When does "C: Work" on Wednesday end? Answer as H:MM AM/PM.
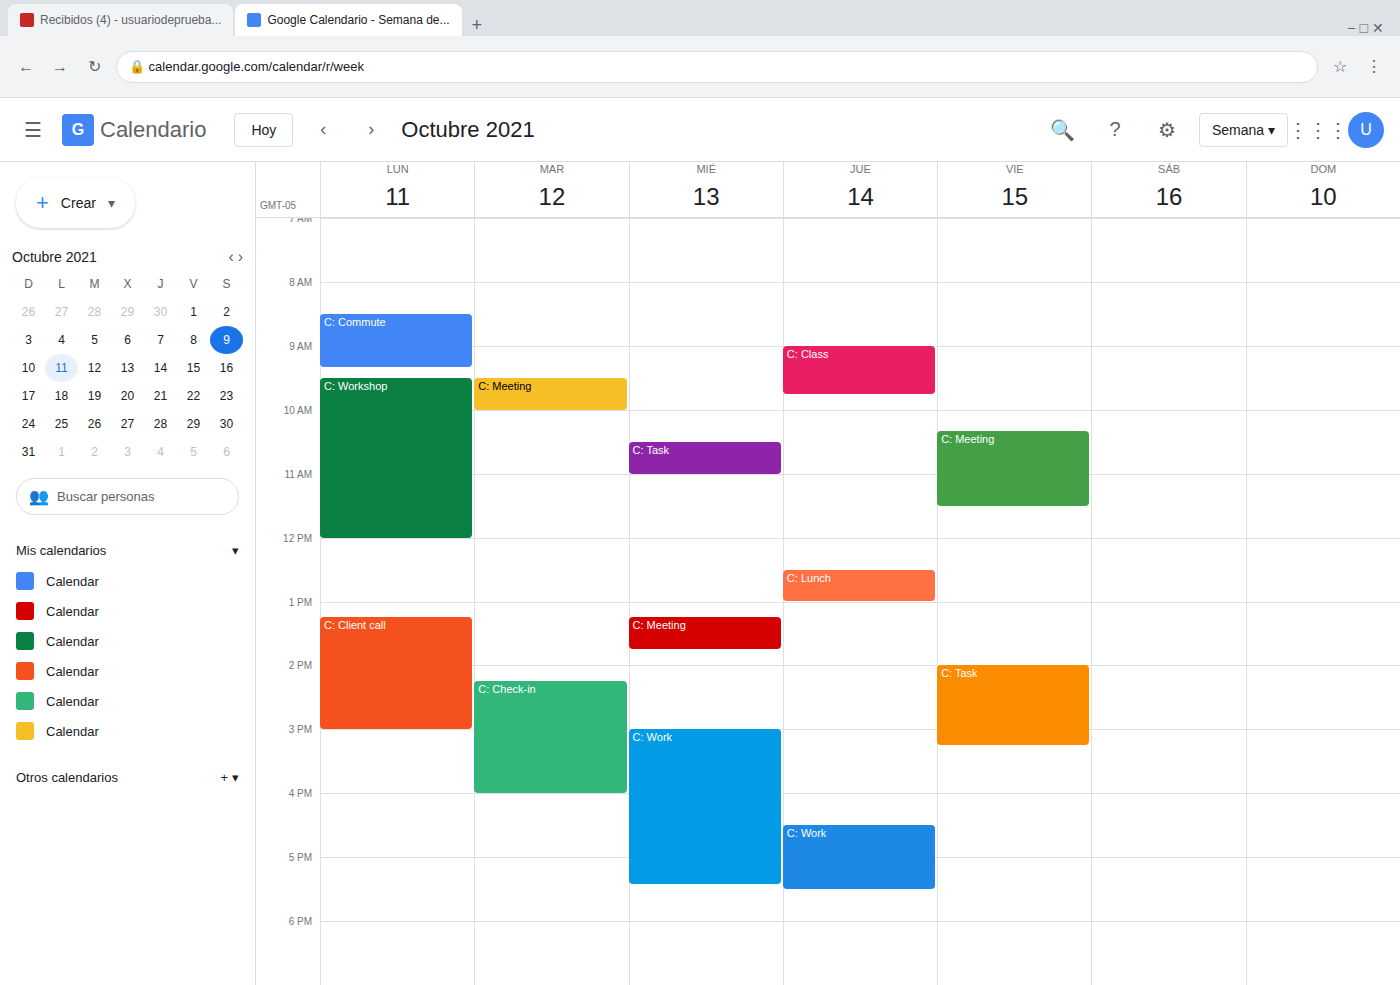
5:25 PM